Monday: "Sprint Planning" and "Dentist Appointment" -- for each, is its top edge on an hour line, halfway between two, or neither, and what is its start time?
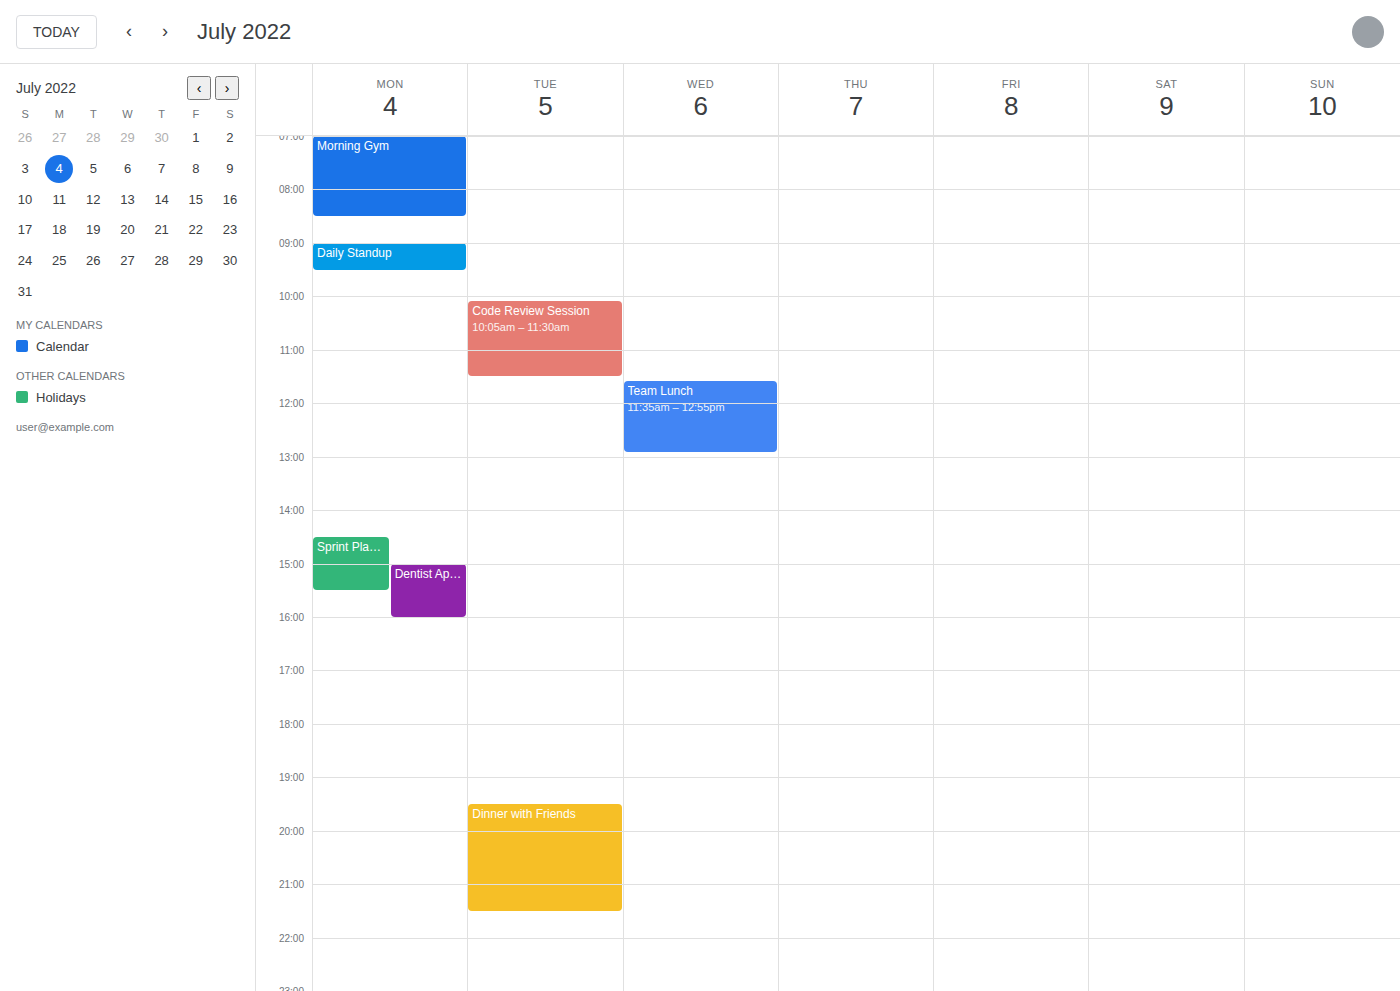
"Sprint Planning": 14:30, halfway between the 14:00 and 15:00 lines. "Dentist Appointment": 15:00, exactly on the 15:00 line.